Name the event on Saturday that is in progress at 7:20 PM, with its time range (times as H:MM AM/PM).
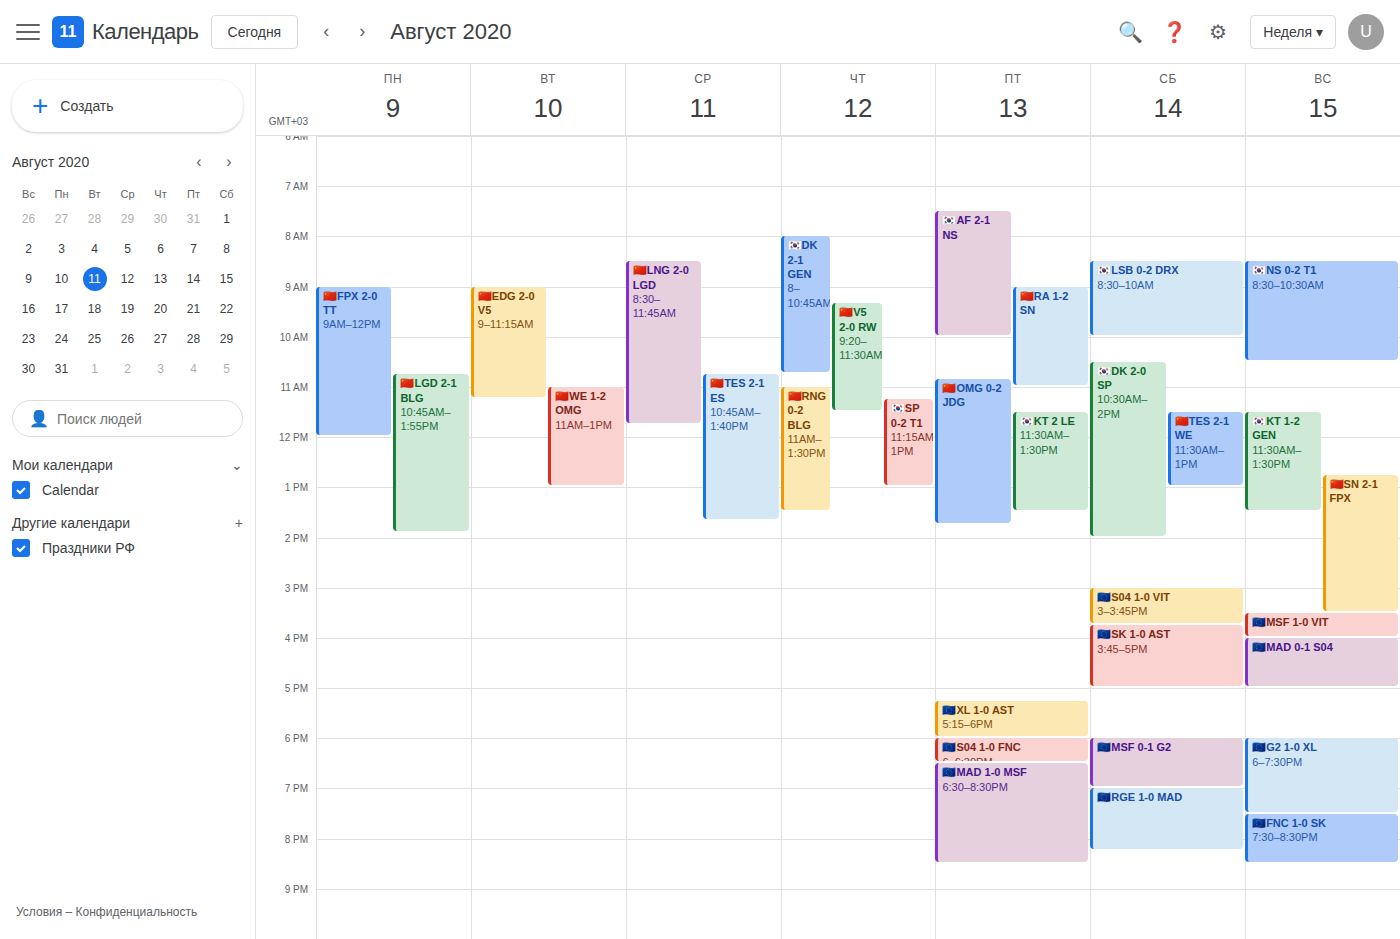
"🇪🇺RGE 1-0 MAD", 7:00 PM to 8:15 PM